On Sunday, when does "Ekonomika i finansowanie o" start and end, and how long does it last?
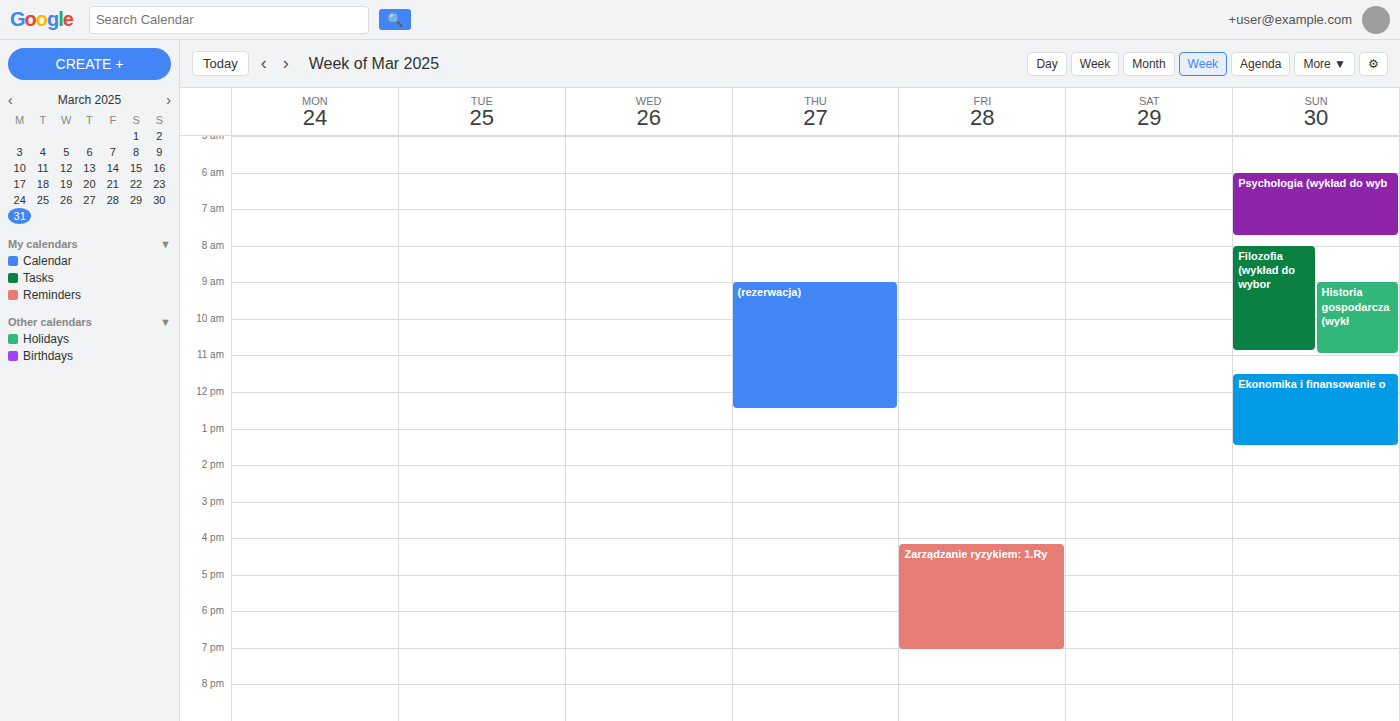
11:30 AM to 1:30 PM, 2 hours